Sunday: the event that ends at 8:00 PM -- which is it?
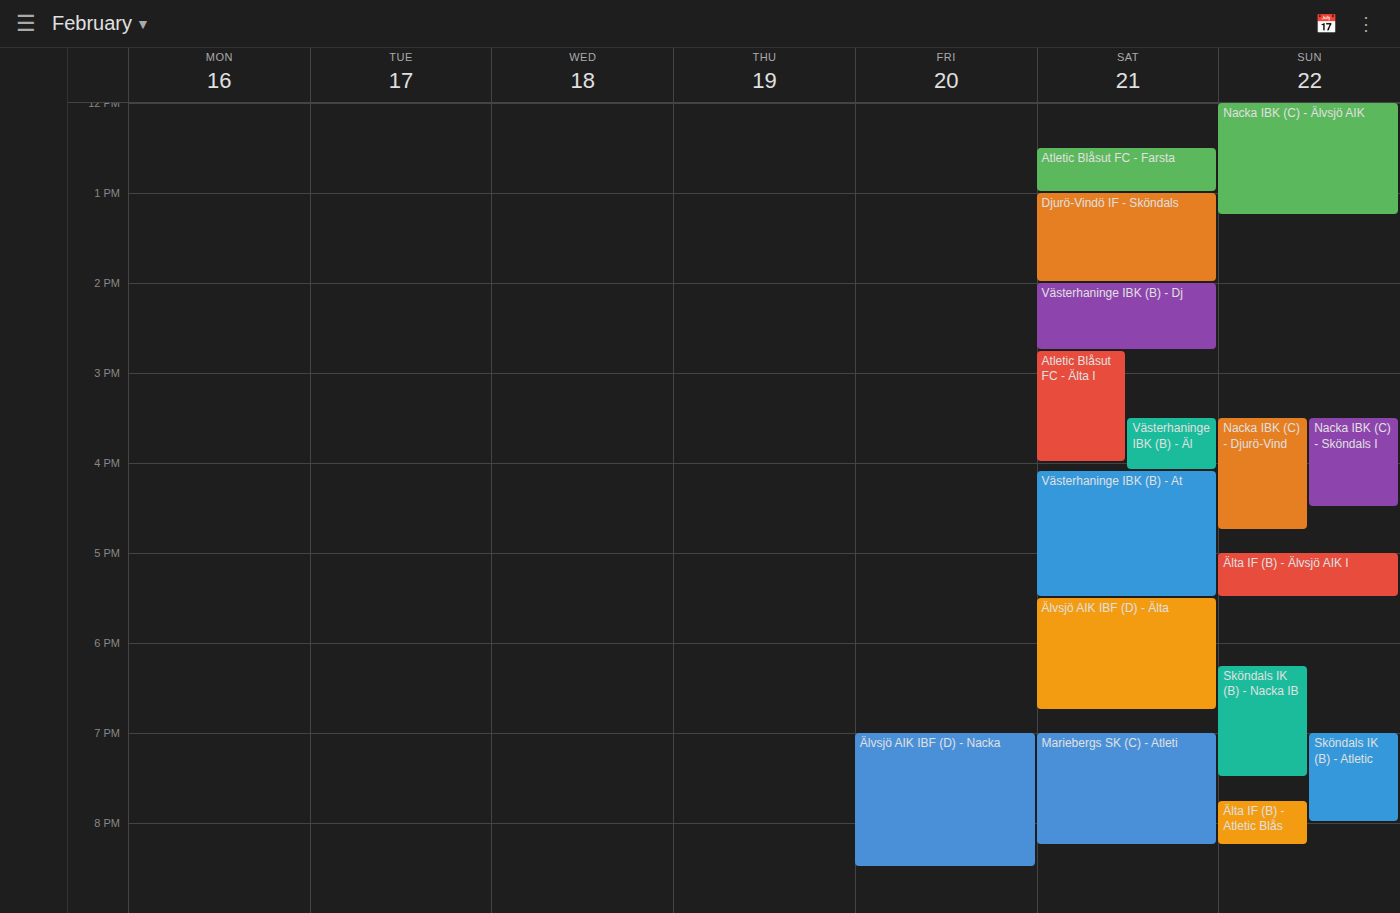
"Sköndals IK (B) - Atletic"